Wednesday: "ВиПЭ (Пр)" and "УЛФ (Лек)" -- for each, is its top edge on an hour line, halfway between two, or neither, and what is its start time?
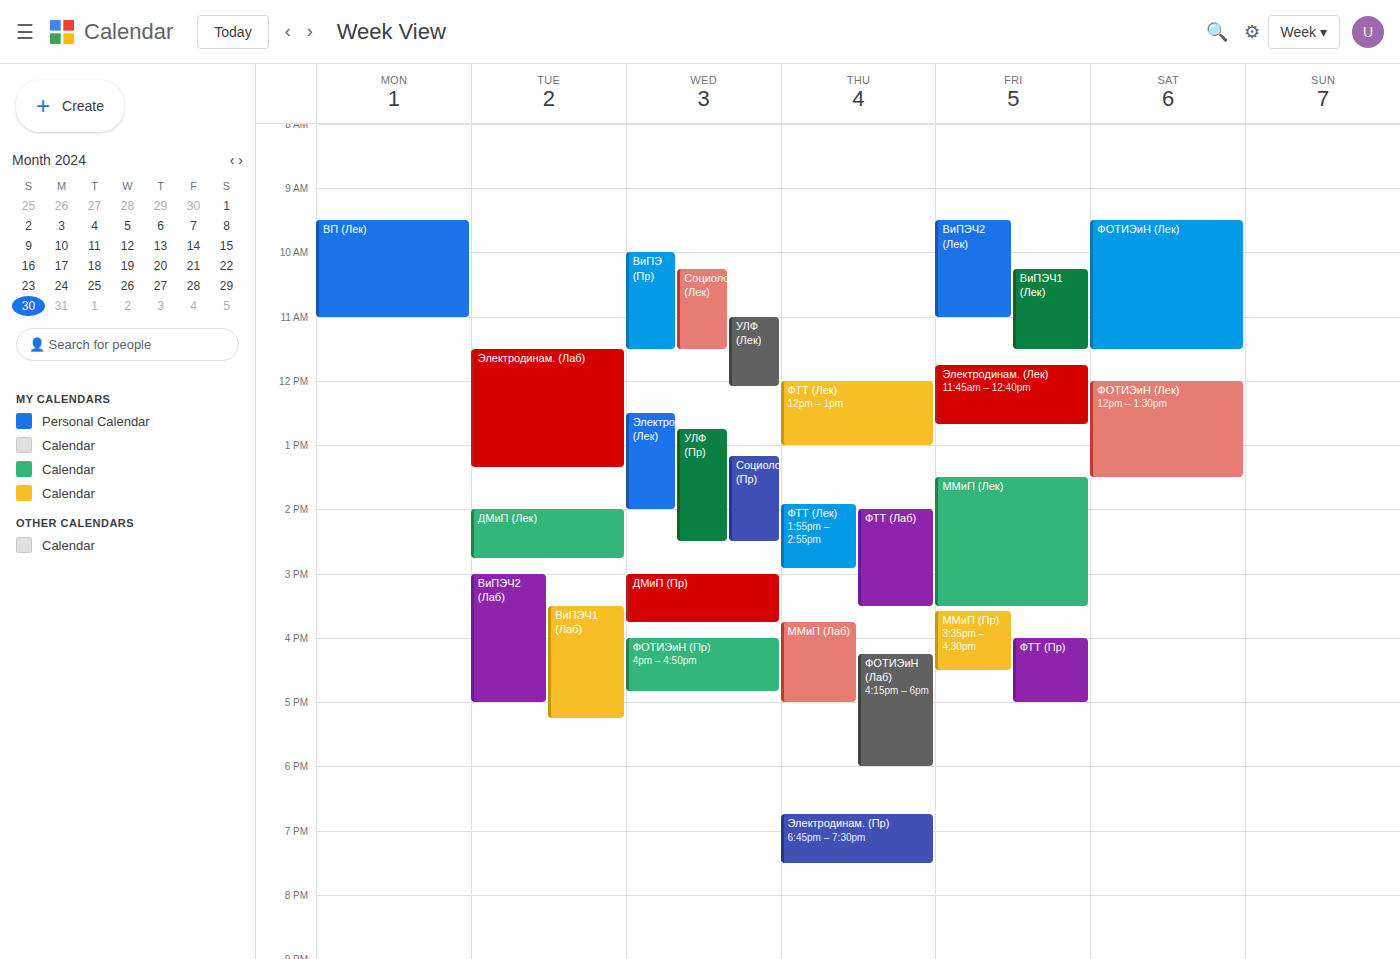
"ВиПЭ (Пр)": 10:00 AM, exactly on the 10 AM line. "УЛФ (Лек)": 11:00 AM, exactly on the 11 AM line.